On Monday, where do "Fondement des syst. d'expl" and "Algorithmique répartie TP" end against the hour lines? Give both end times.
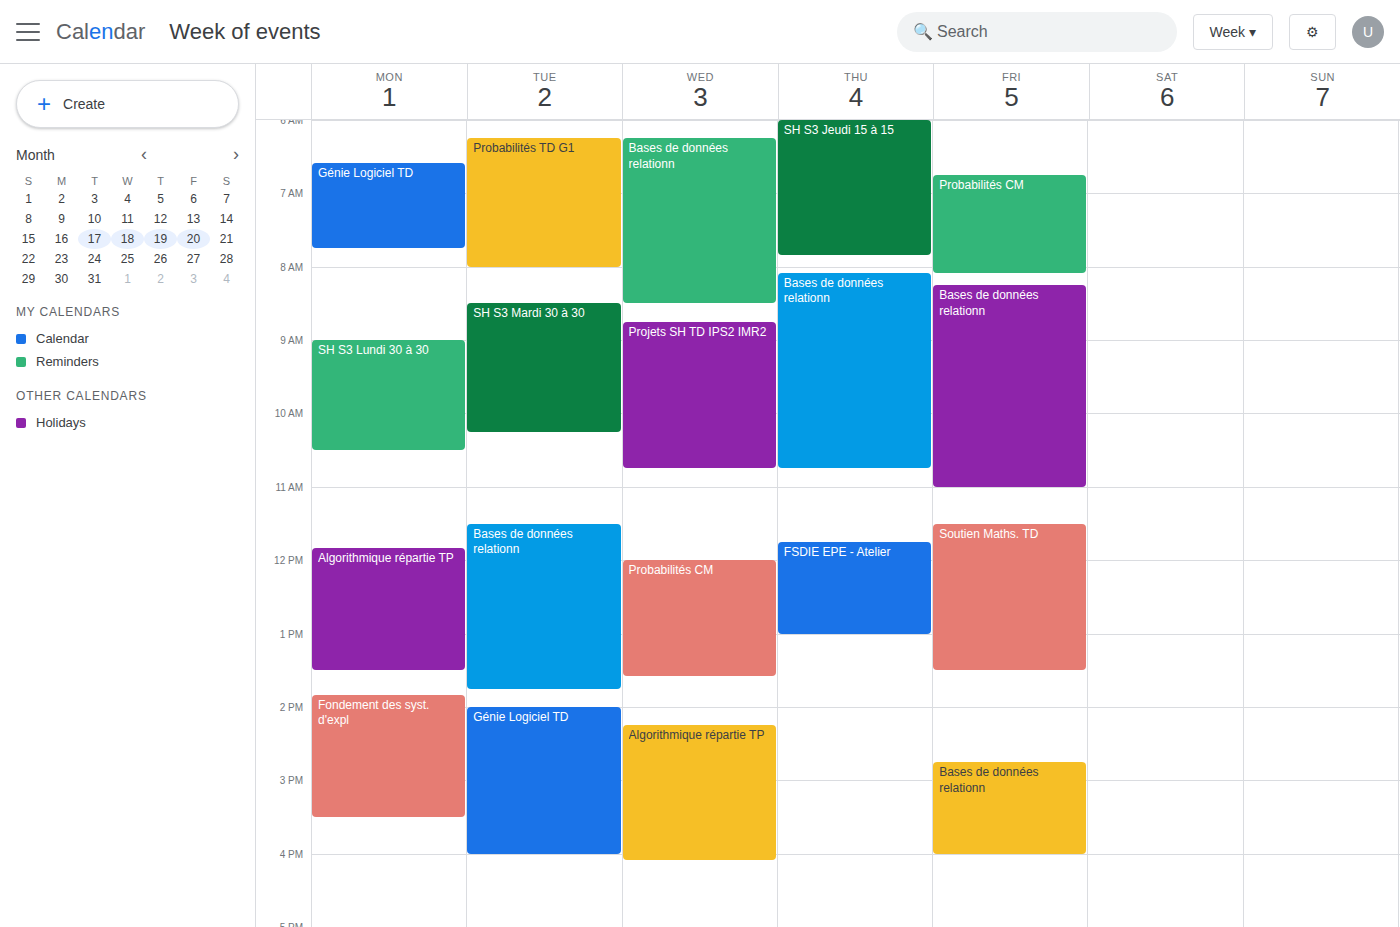
"Fondement des syst. d'expl": 3:30 PM, halfway between the 3 PM and 4 PM lines. "Algorithmique répartie TP": 1:30 PM, halfway between the 1 PM and 2 PM lines.